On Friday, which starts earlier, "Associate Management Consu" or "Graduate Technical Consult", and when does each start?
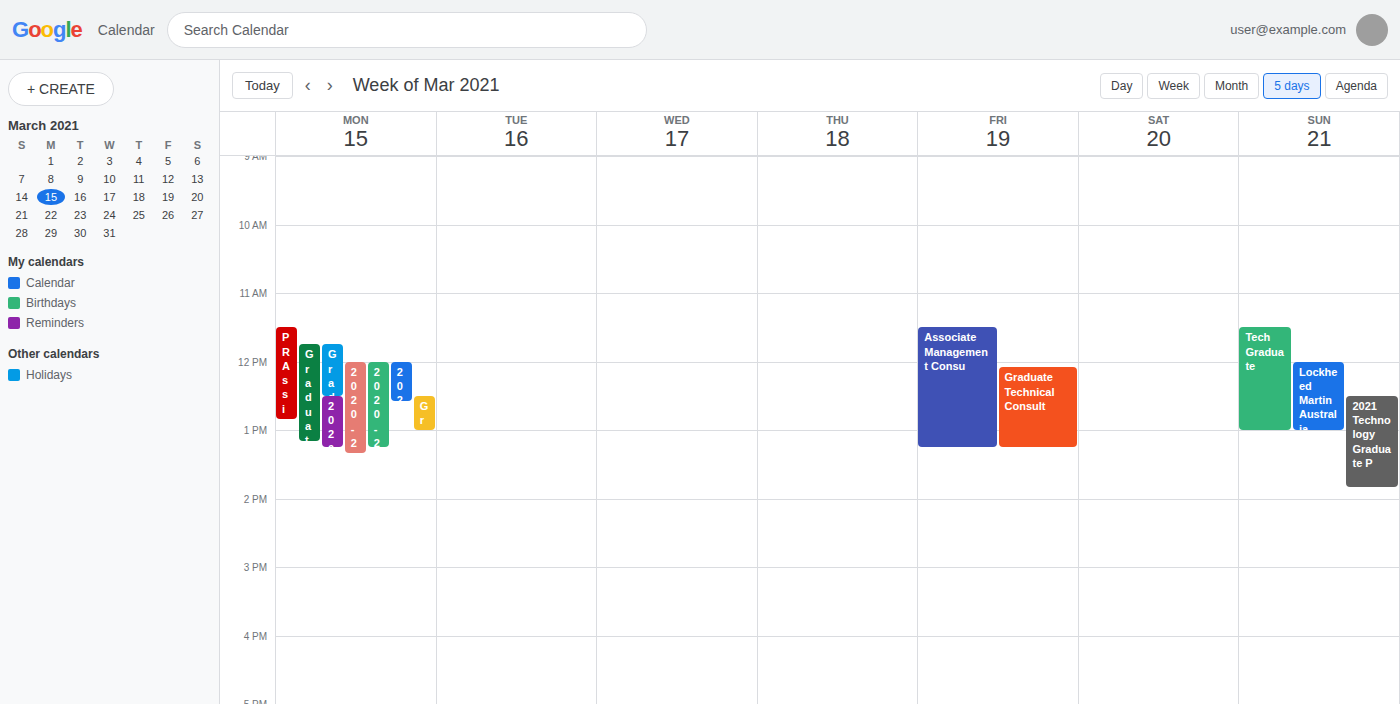
"Associate Management Consu" 11:30 AM; "Graduate Technical Consult" 12:05 PM.